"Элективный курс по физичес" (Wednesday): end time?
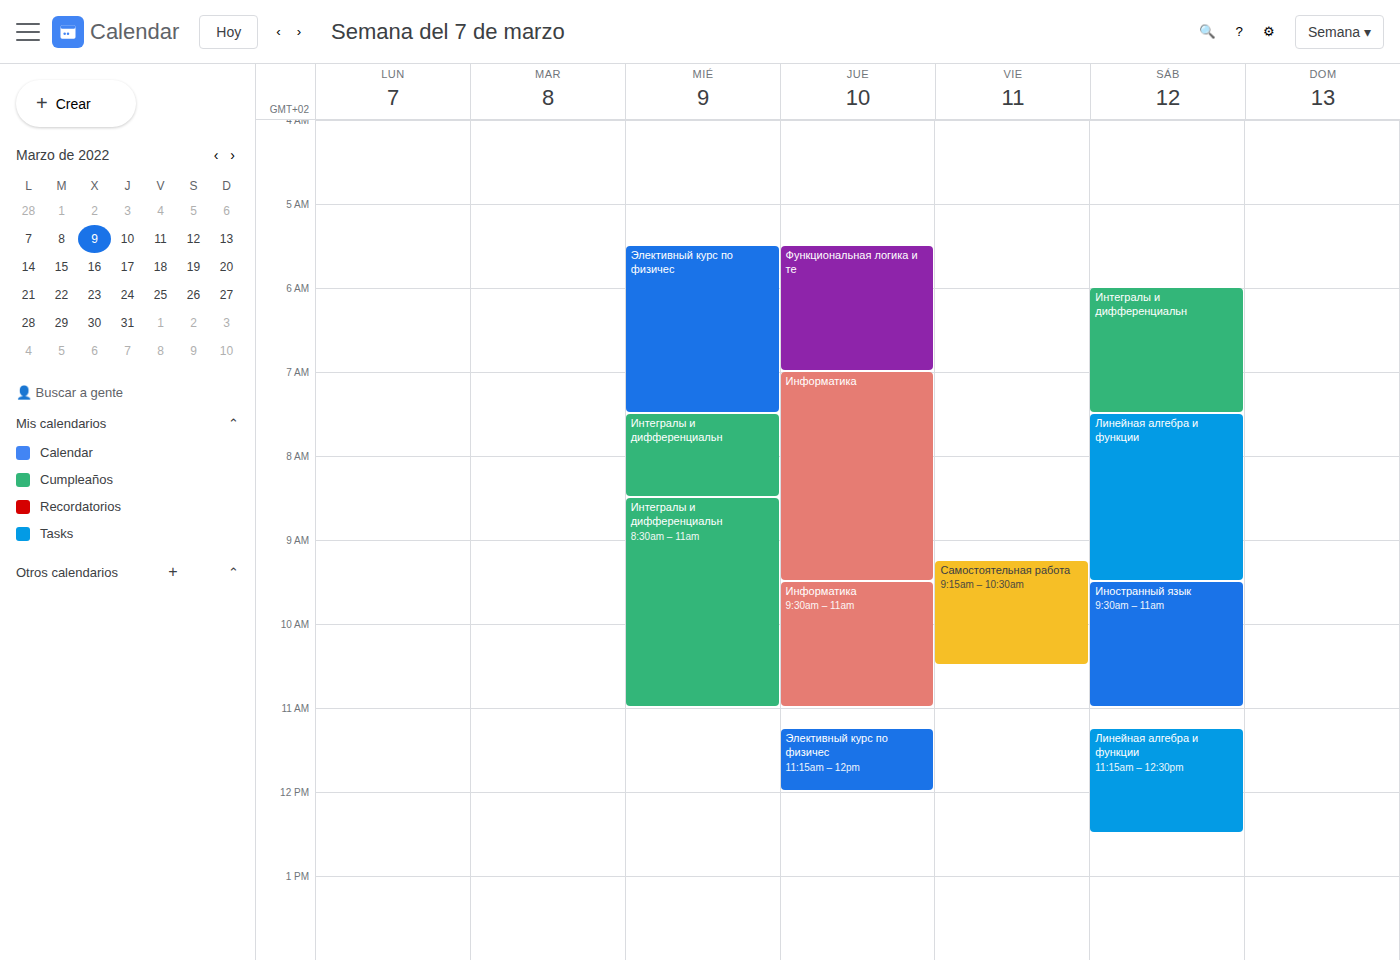
7:30 AM